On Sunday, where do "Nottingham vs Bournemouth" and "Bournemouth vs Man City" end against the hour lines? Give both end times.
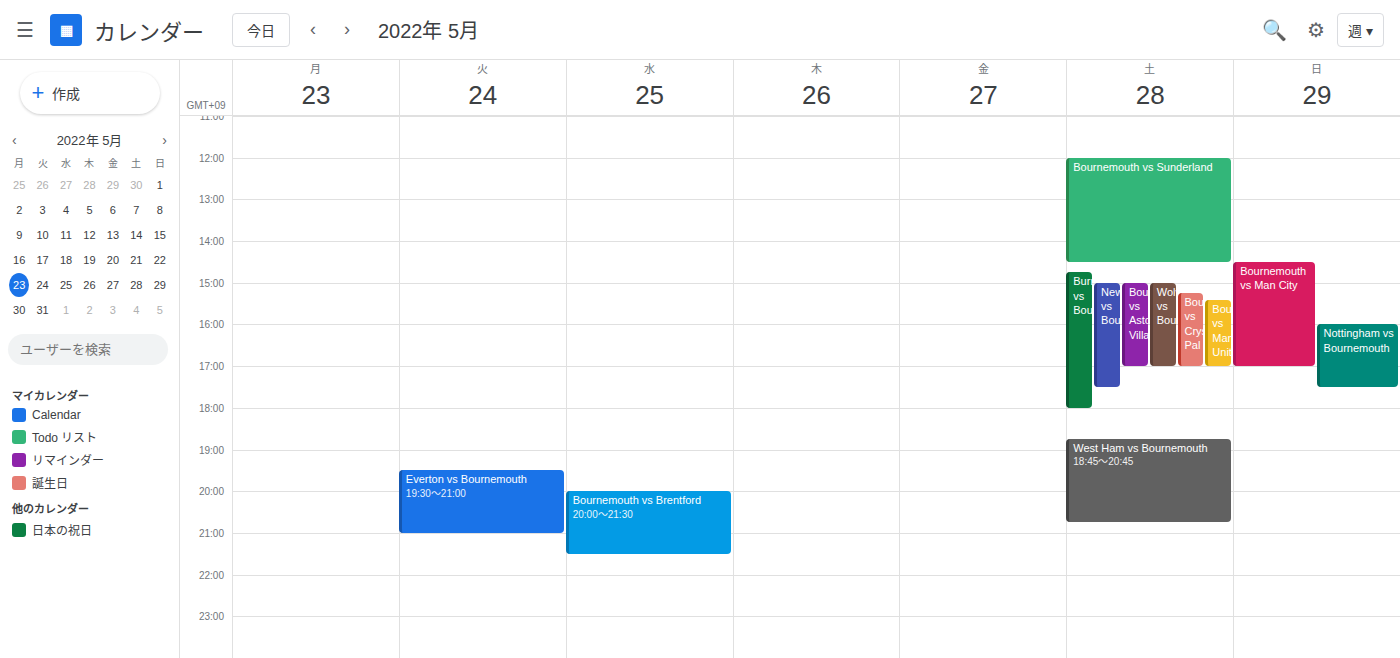
"Nottingham vs Bournemouth": 5:30 PM, halfway between the 5 PM and 6 PM lines. "Bournemouth vs Man City": 5:00 PM, exactly on the 5 PM line.